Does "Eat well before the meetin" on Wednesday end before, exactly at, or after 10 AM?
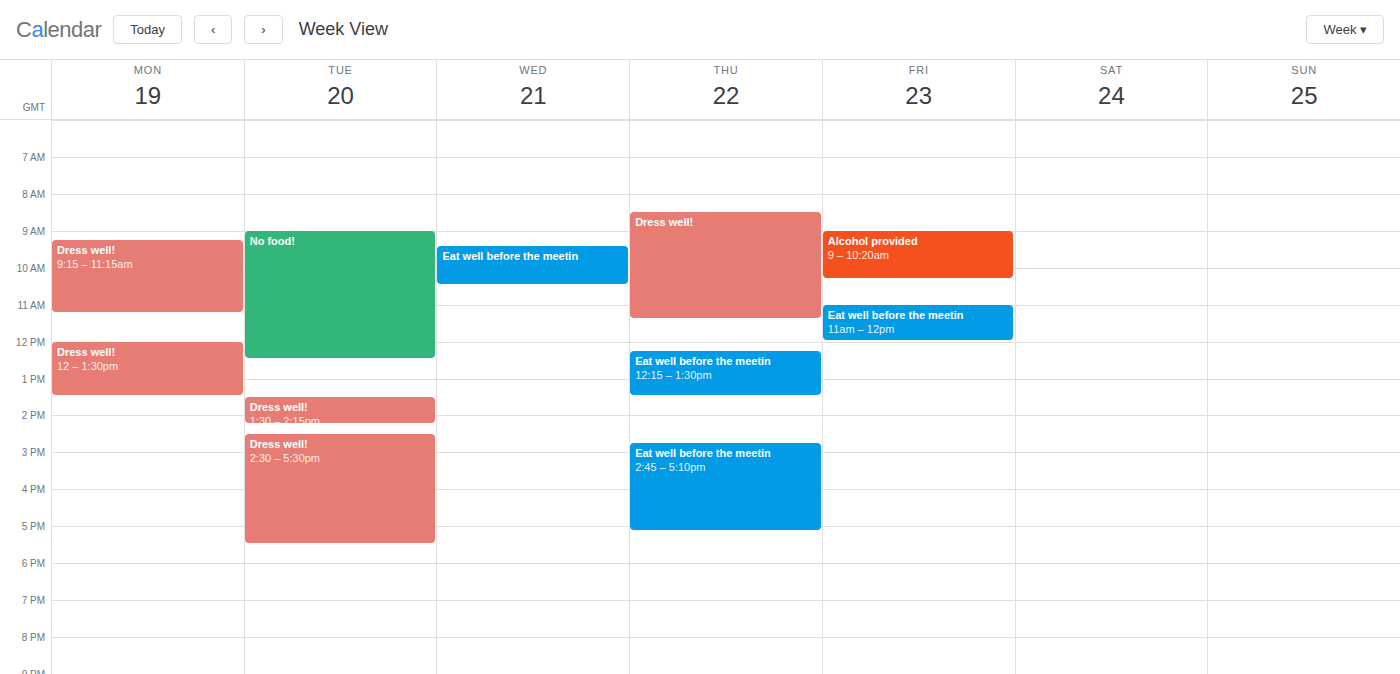
10:30 AM -- after 10 AM, 30 minutes below the 10 AM line.